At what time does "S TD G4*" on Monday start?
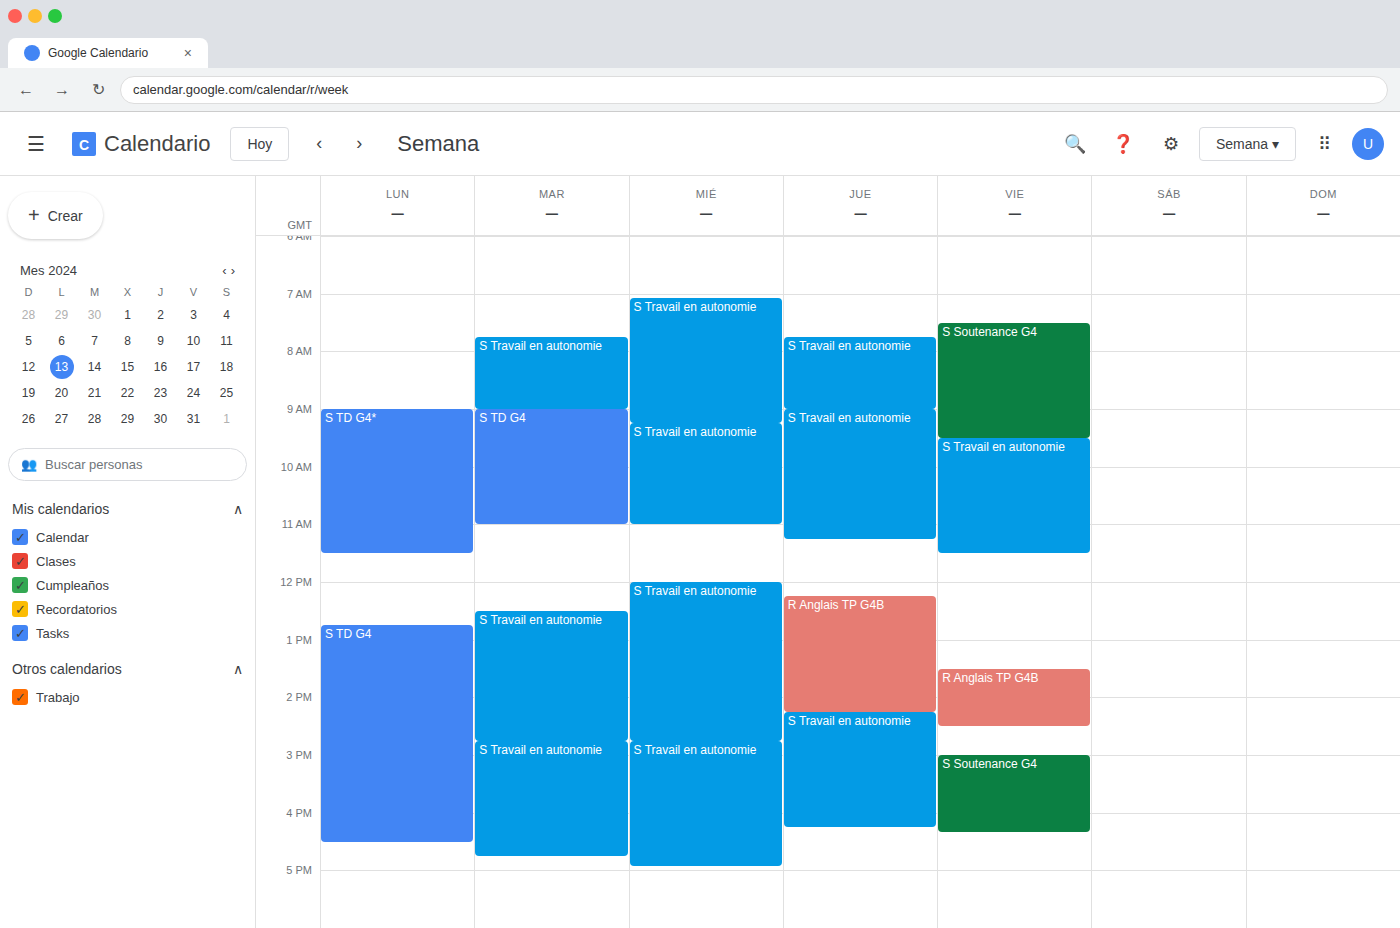
9:00 AM